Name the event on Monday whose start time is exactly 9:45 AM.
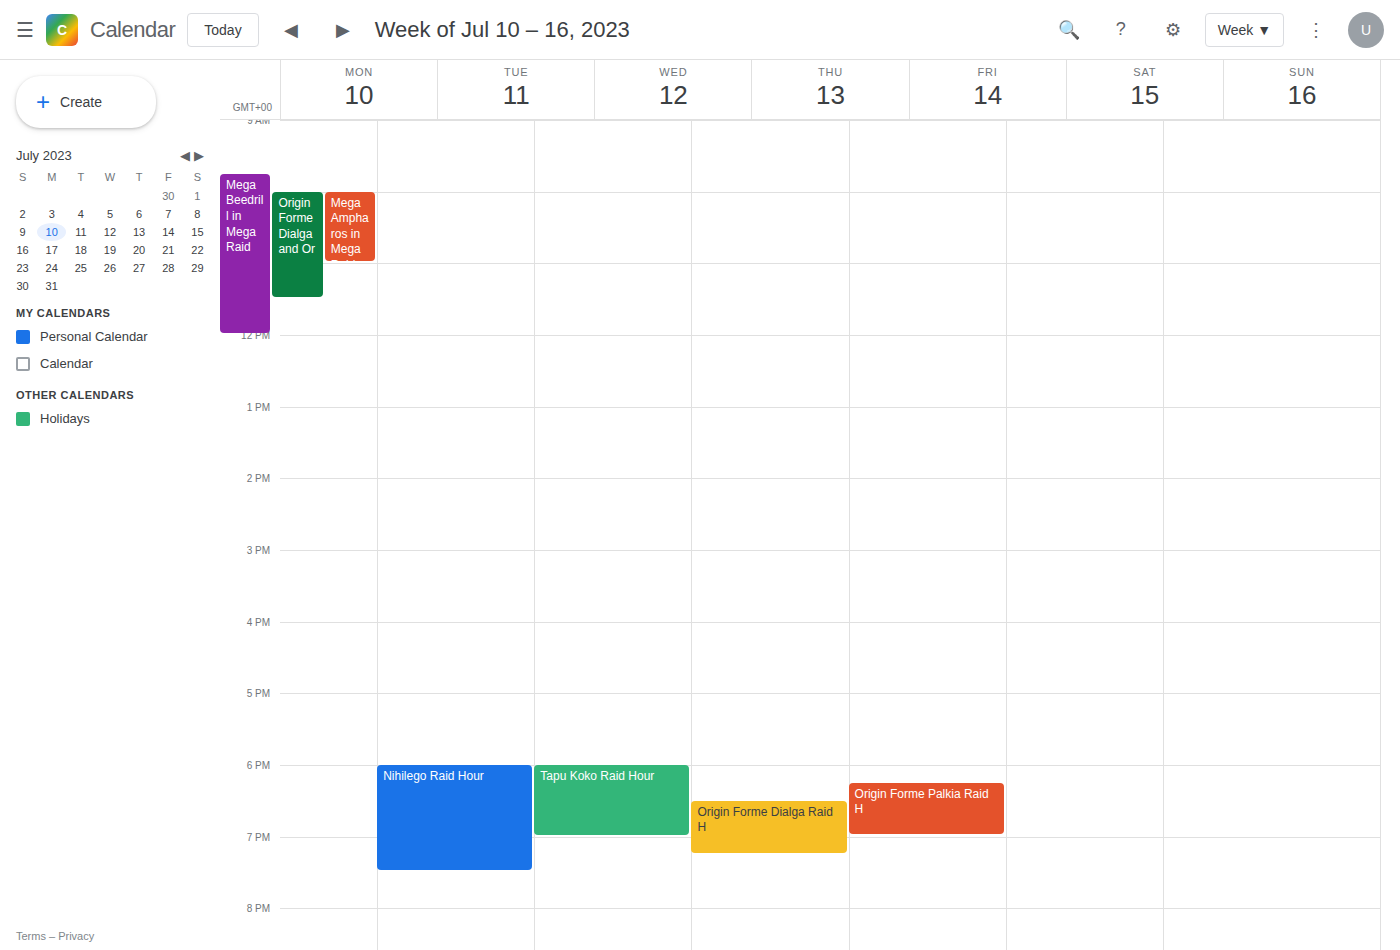
"Mega Beedrill in Mega Raid"